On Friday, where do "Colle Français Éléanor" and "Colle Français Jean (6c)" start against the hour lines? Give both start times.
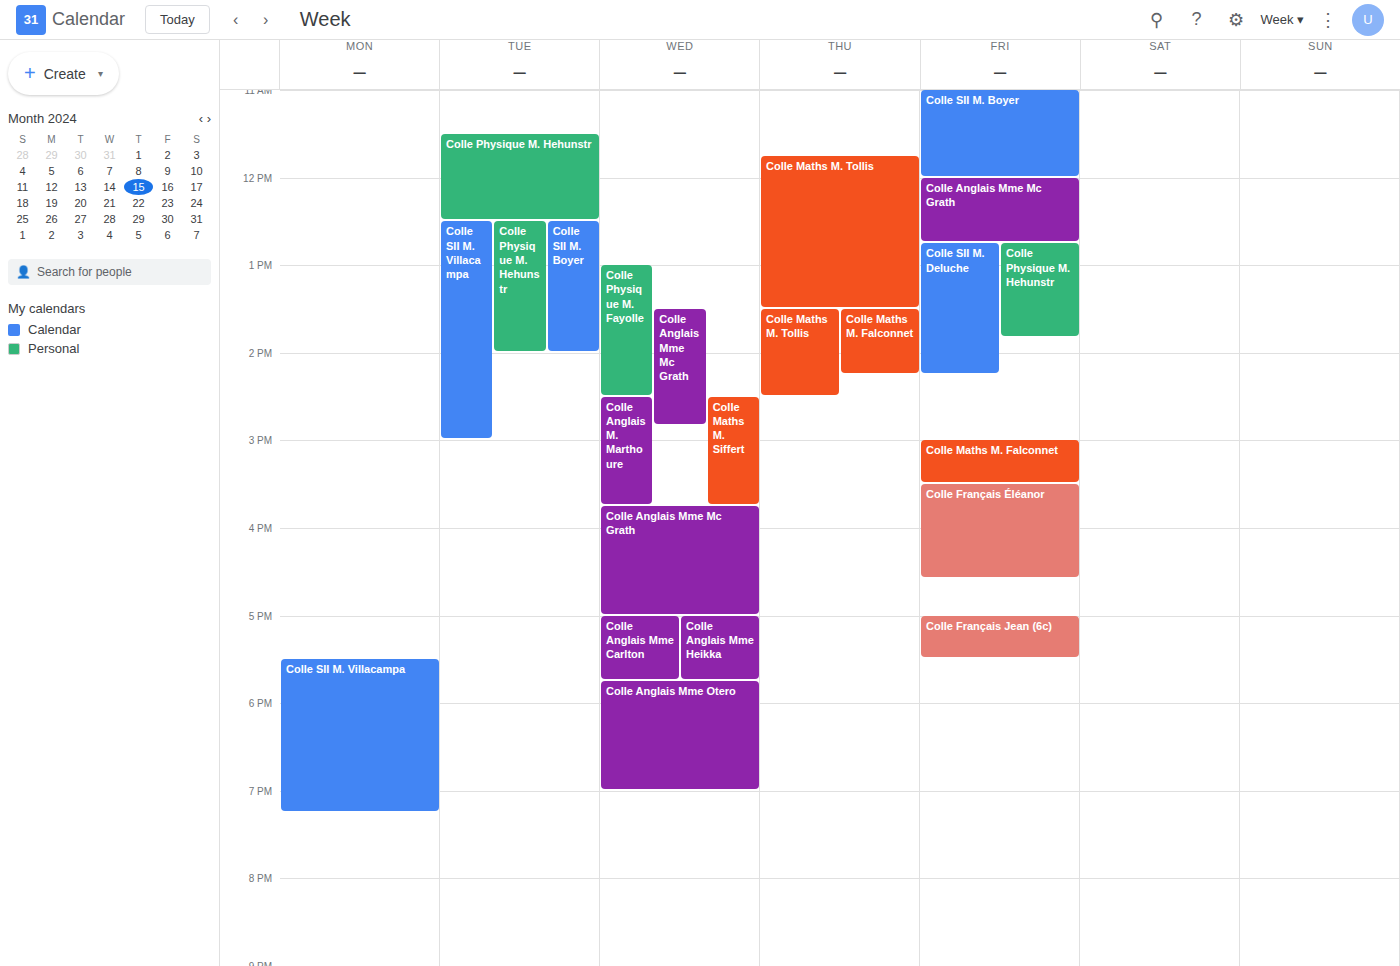
"Colle Français Éléanor": 3:30 PM, halfway between the 3 PM and 4 PM lines. "Colle Français Jean (6c)": 5:00 PM, exactly on the 5 PM line.